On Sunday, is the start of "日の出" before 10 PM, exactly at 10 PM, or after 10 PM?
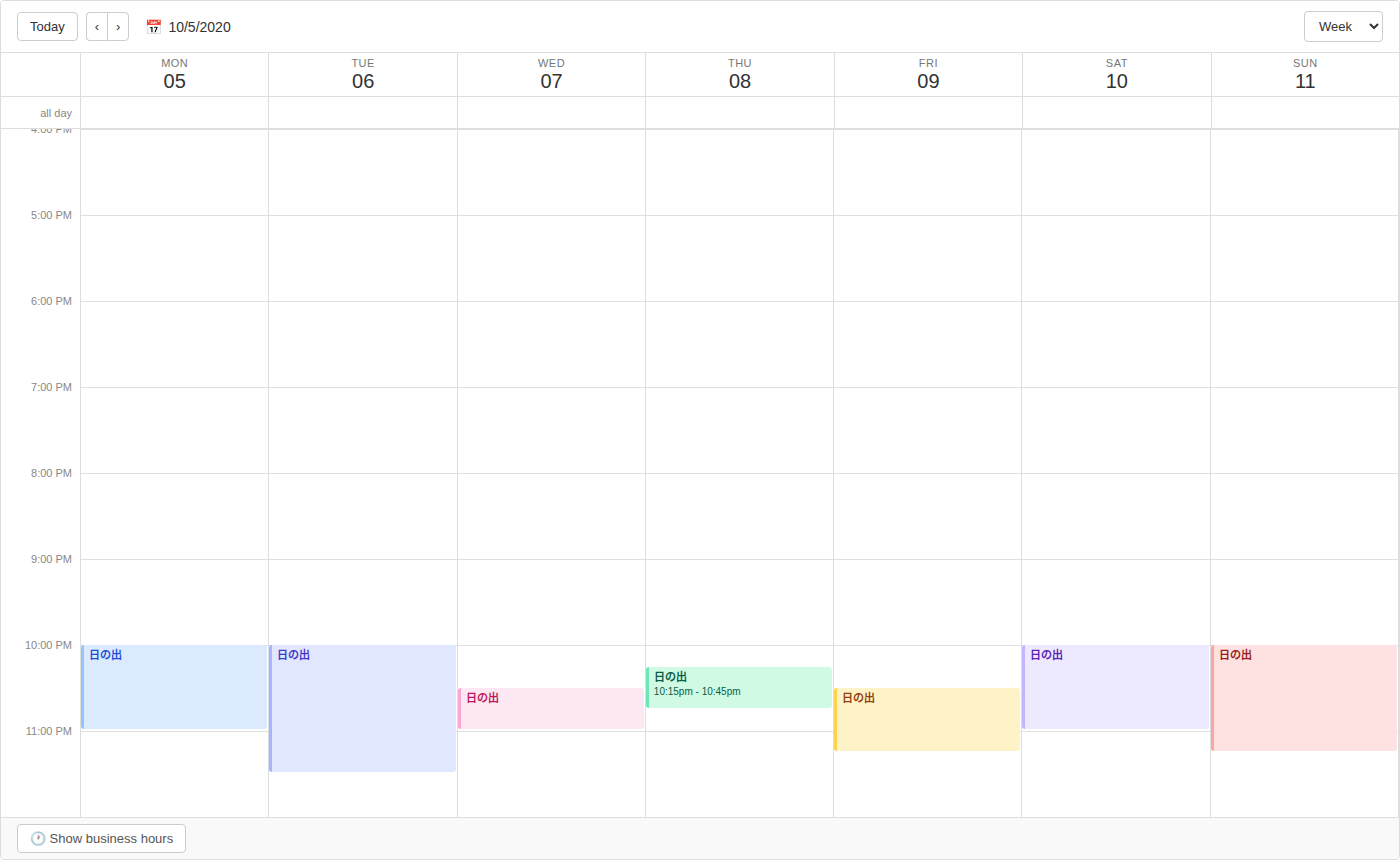
10:00 PM -- exactly at 10 PM, on the 10 PM line.